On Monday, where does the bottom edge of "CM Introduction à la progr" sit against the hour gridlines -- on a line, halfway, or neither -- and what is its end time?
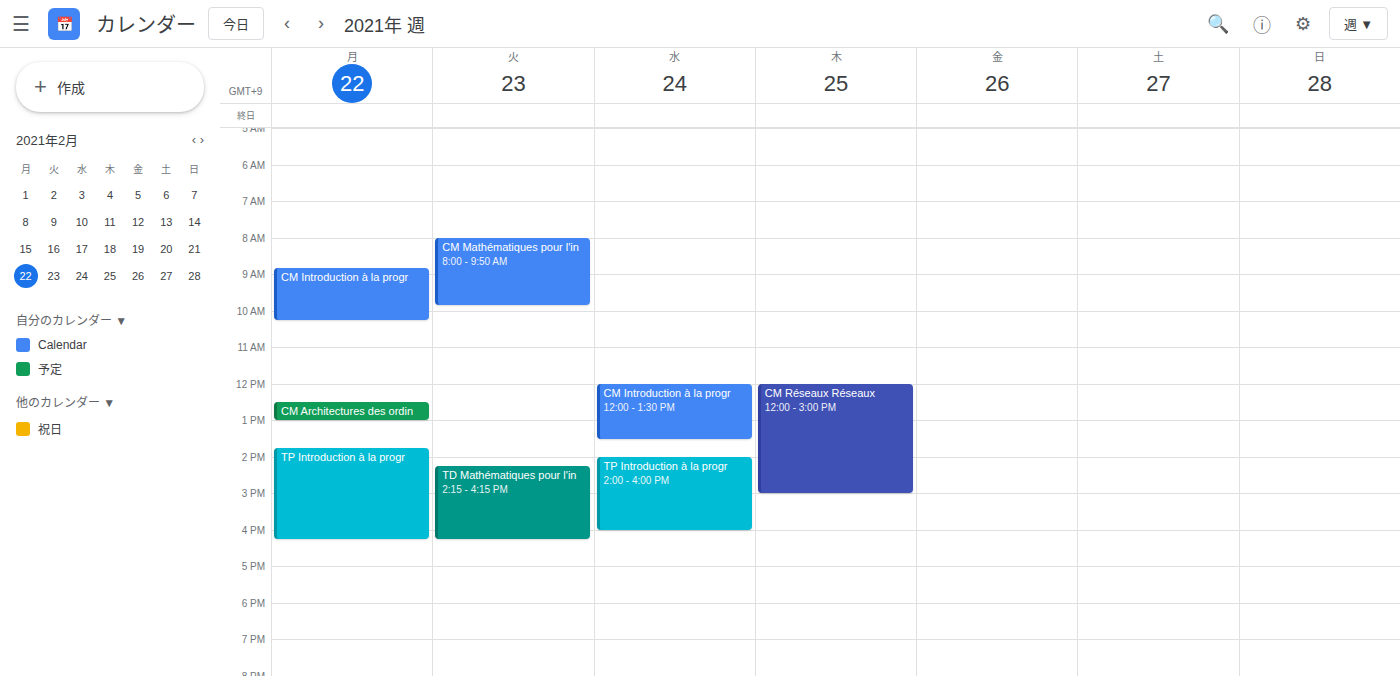
10:15 -- neither: a quarter of the way from the 10:00 line to the 11:00 line.